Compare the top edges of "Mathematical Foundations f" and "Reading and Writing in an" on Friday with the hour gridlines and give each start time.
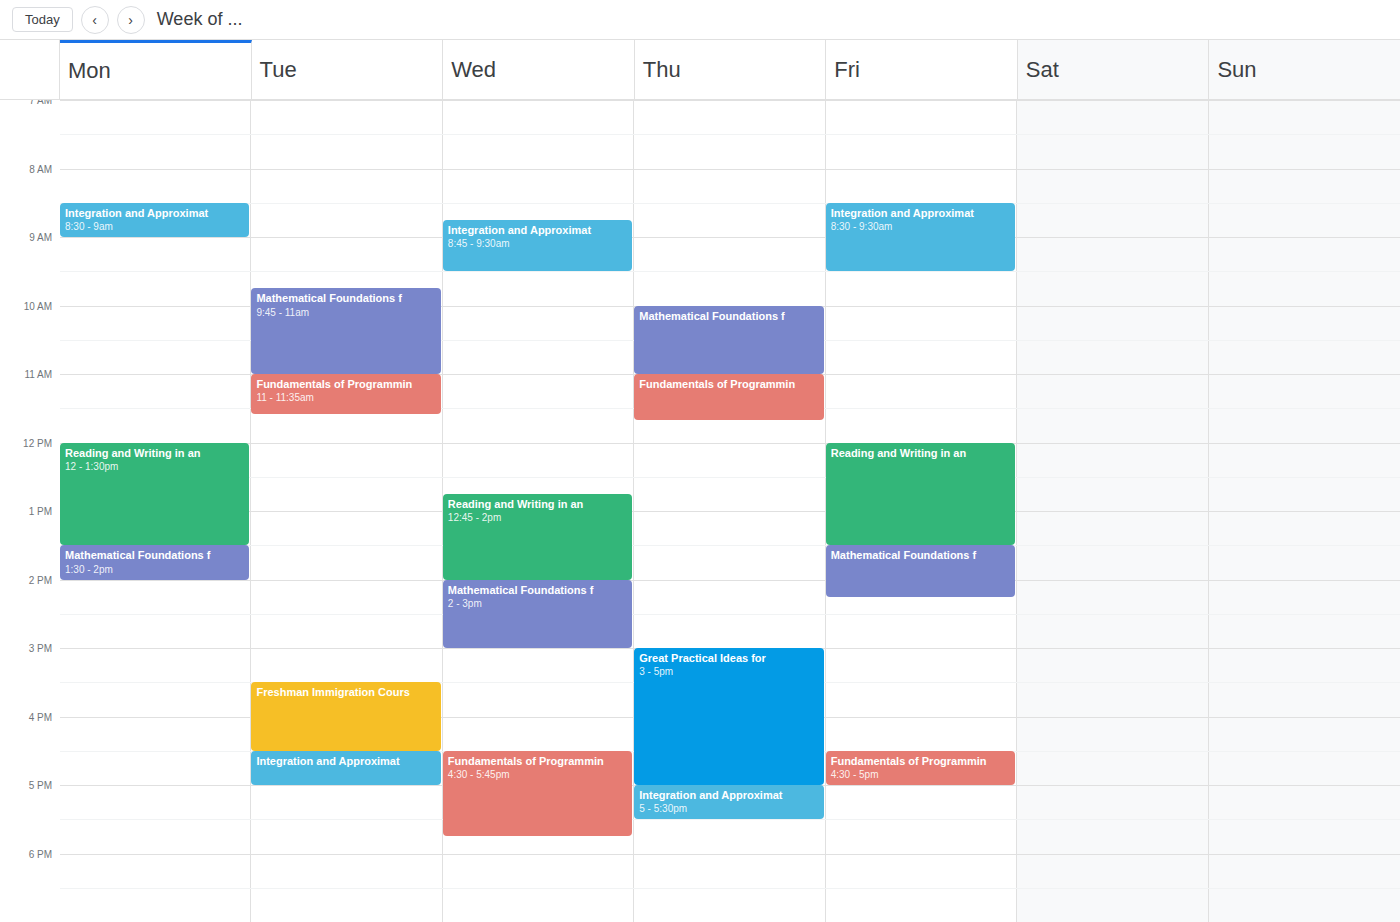
"Mathematical Foundations f": 1:30 PM, halfway between the 1 PM and 2 PM lines. "Reading and Writing in an": 12:00 PM, exactly on the 12 PM line.